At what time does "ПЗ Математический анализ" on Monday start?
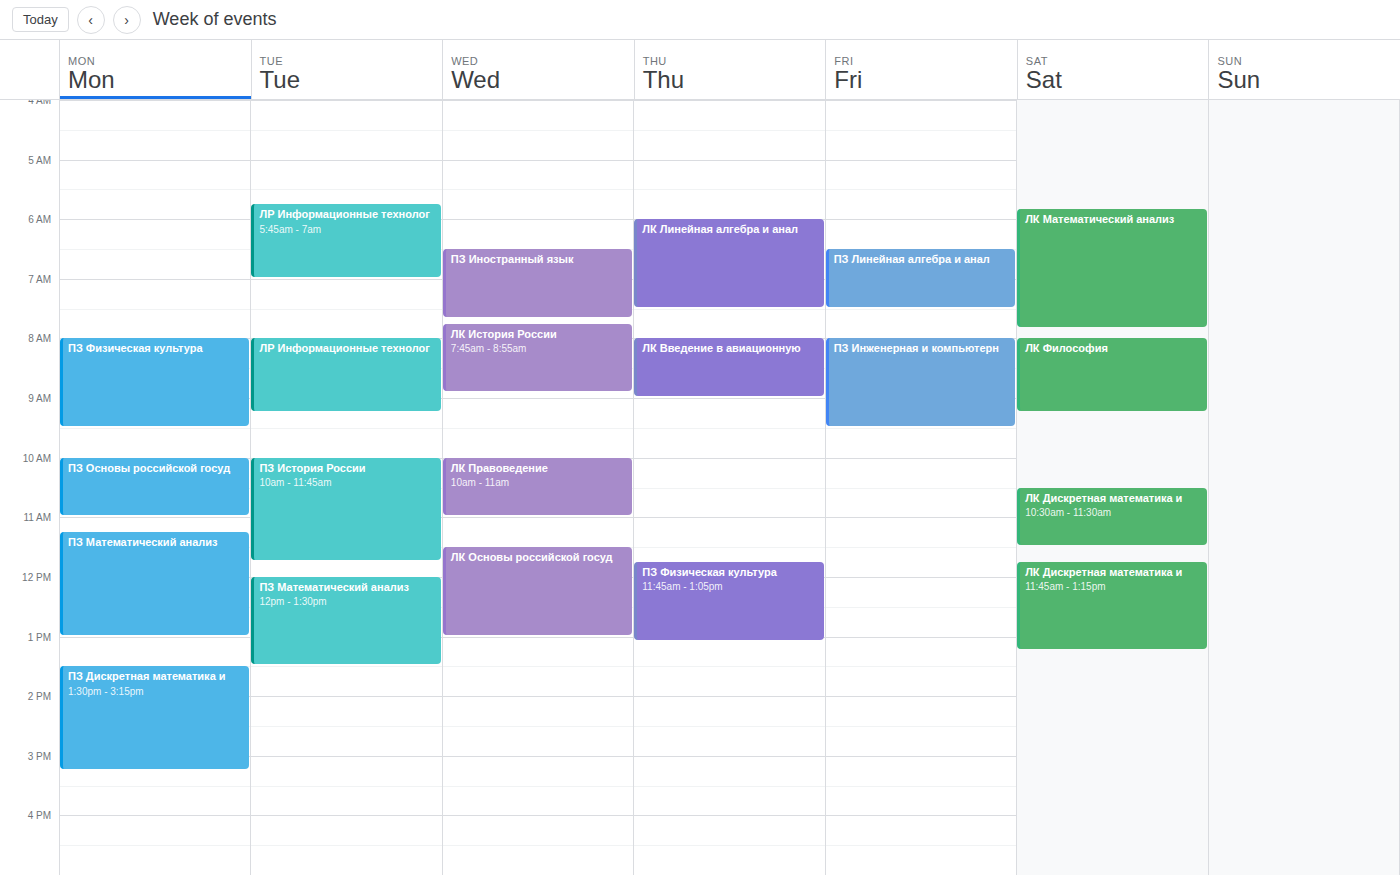
11:15 AM